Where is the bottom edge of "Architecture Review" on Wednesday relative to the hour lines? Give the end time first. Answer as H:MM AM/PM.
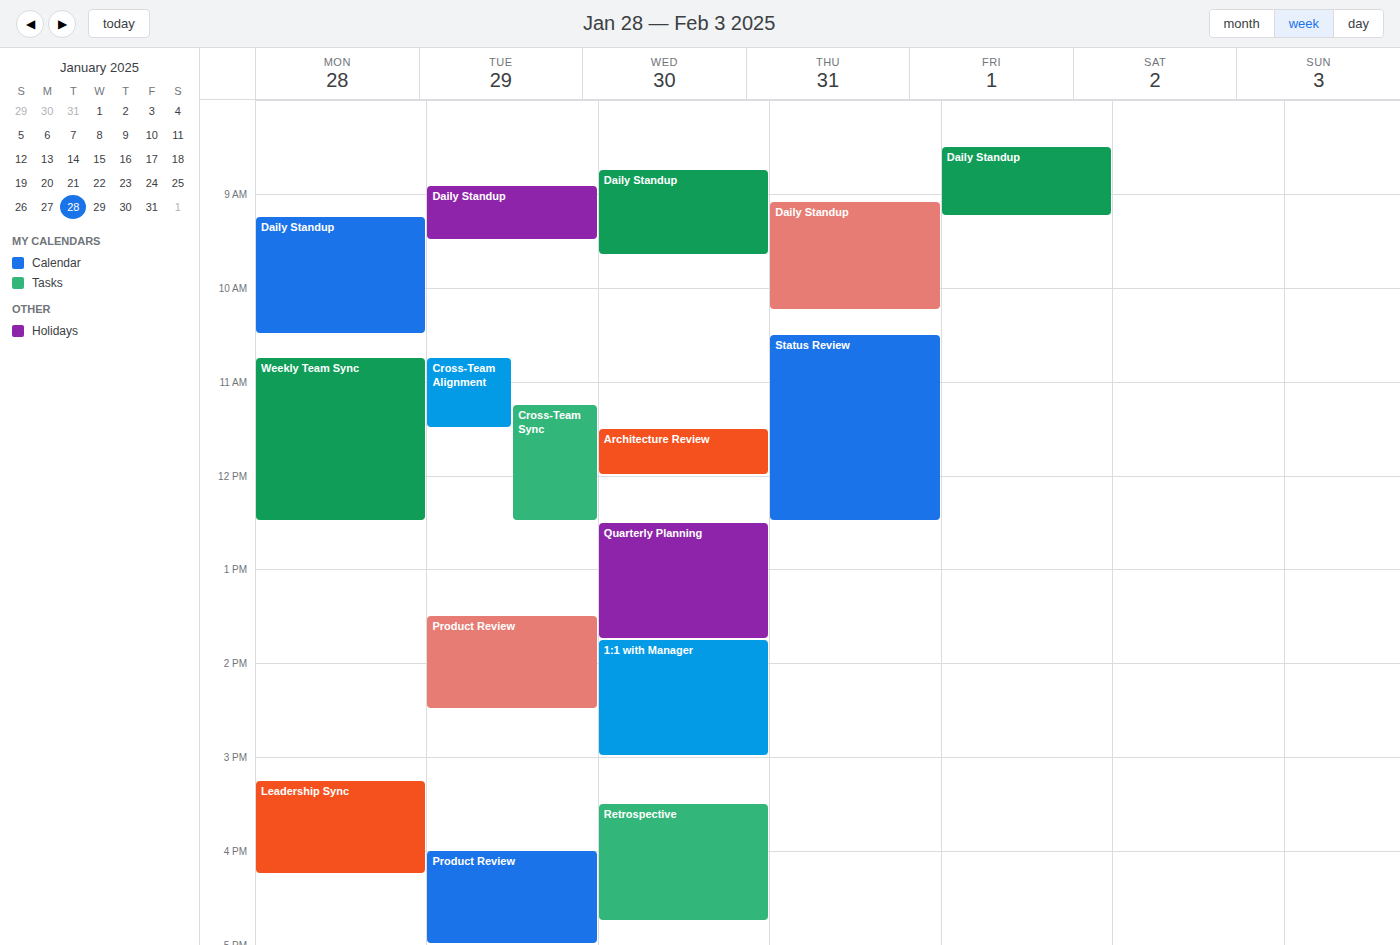
12:00 PM -- exactly on the 12 PM line.